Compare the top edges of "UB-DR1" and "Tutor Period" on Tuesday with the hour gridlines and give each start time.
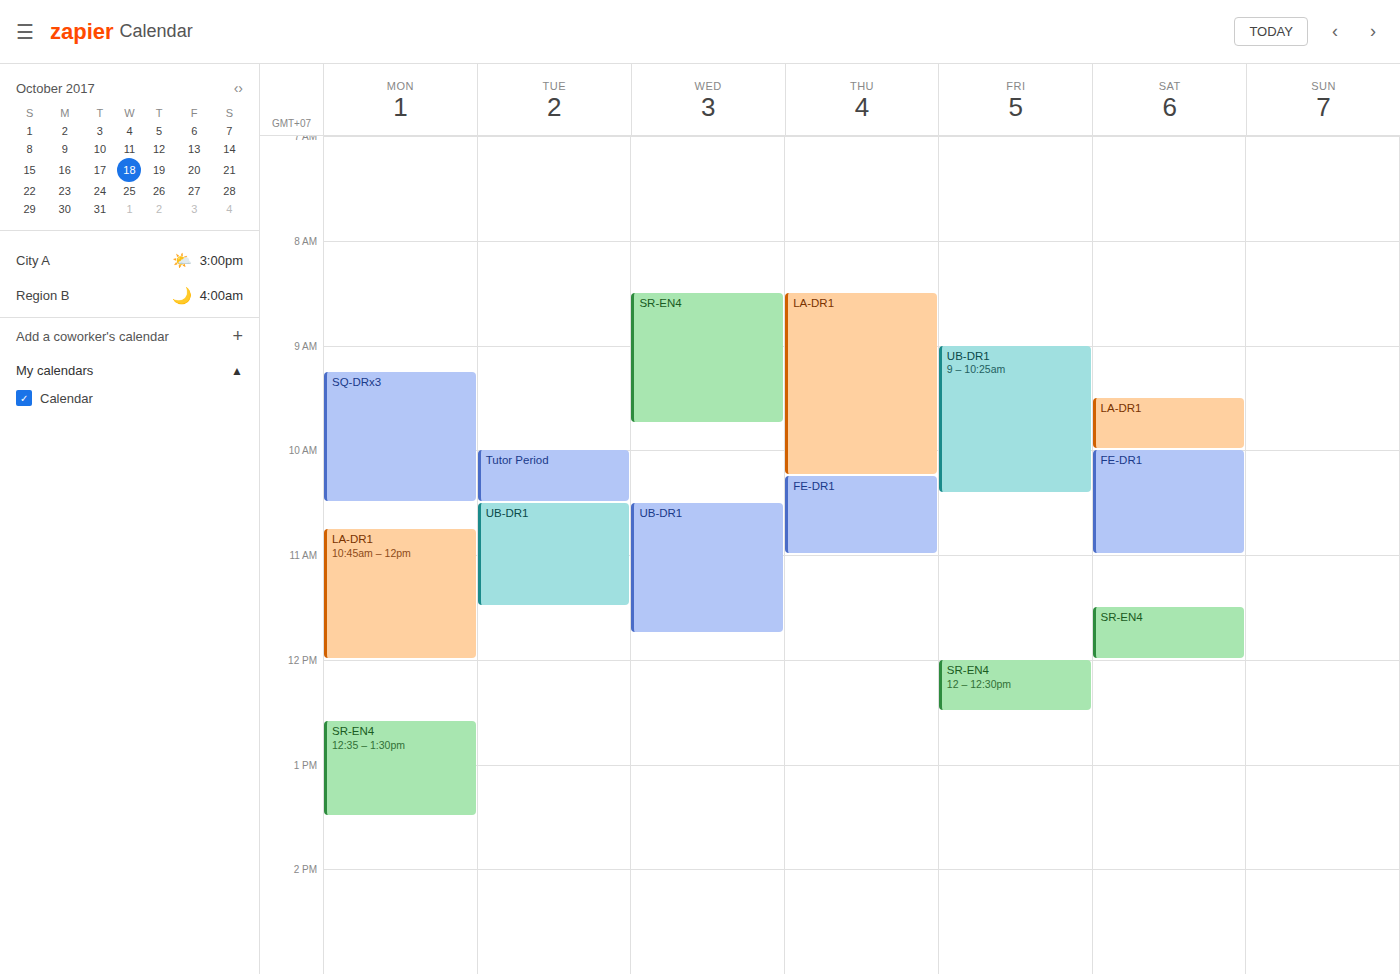
"UB-DR1": 10:30 AM, halfway between the 10 AM and 11 AM lines. "Tutor Period": 10:00 AM, exactly on the 10 AM line.